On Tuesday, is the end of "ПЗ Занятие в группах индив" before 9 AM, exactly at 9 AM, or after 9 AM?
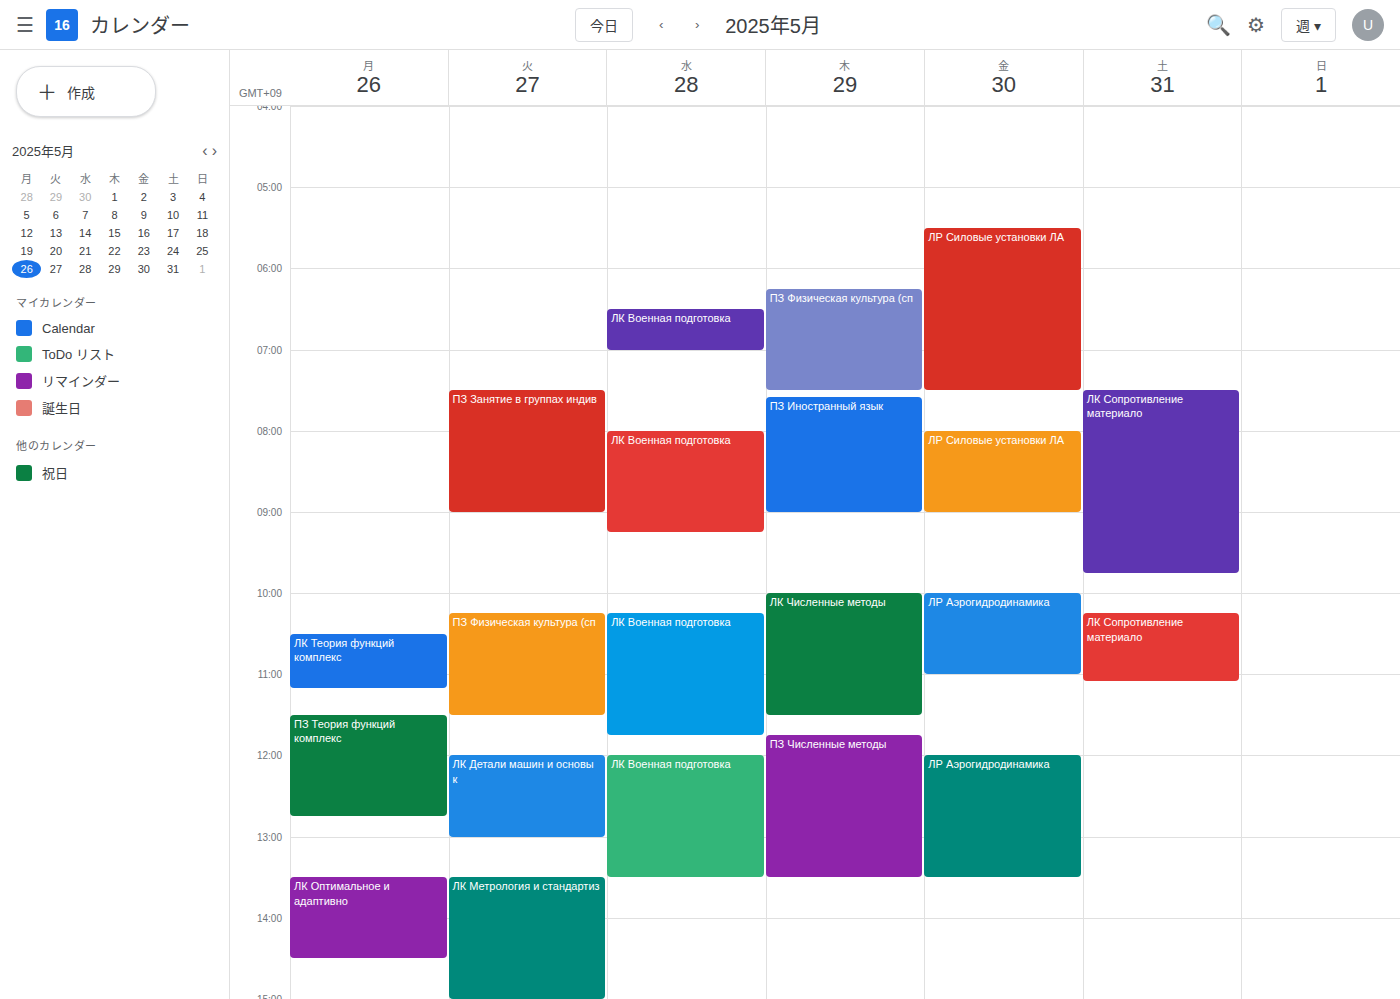
9:00 AM -- exactly at 9 AM, on the 9 AM line.